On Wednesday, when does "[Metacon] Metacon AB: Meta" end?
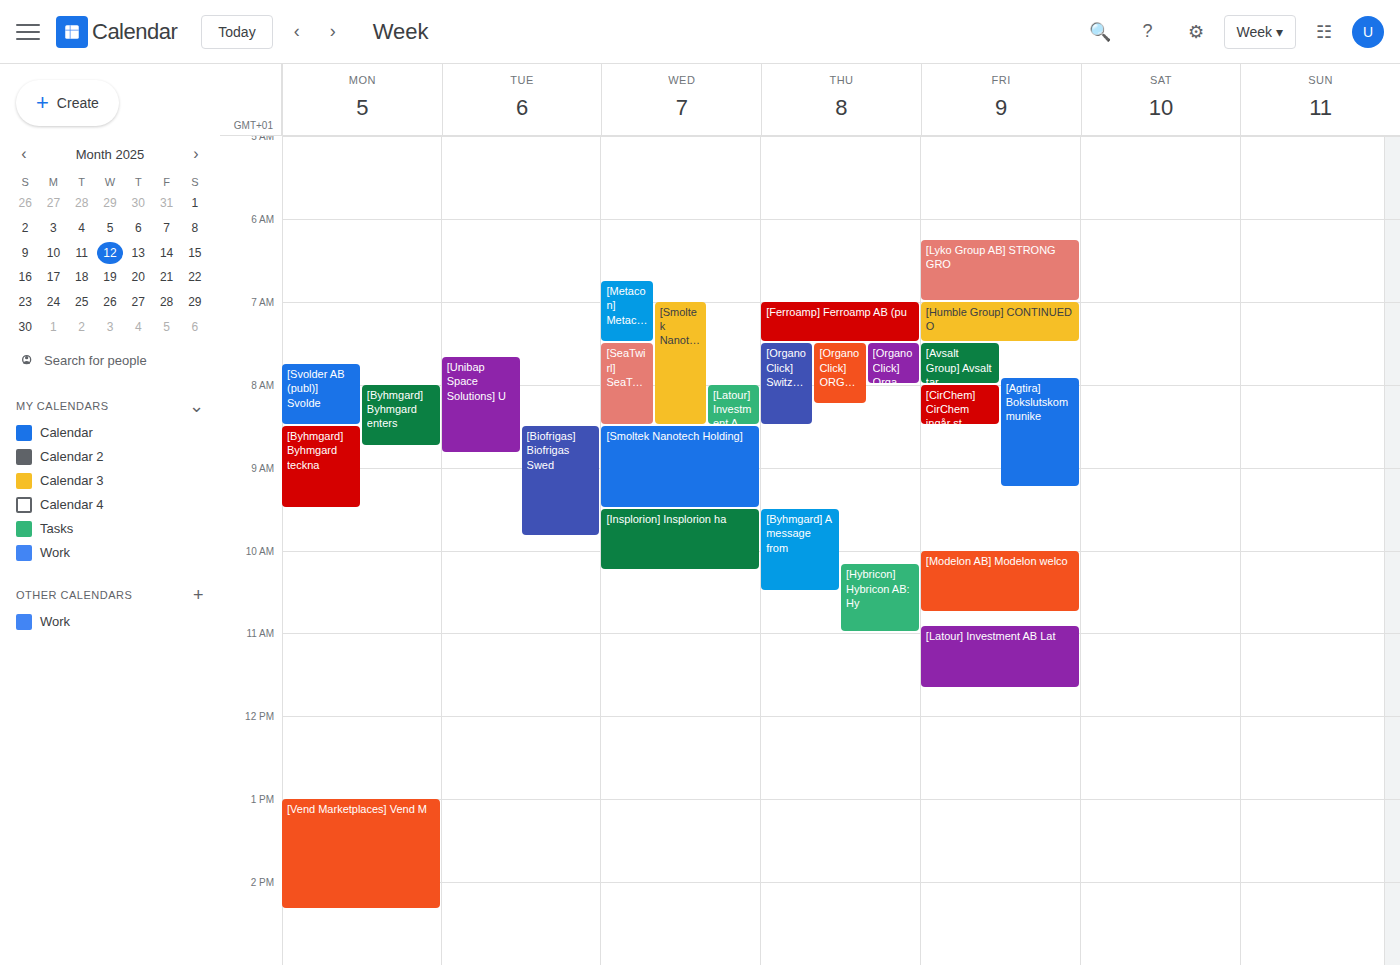
7:30 AM